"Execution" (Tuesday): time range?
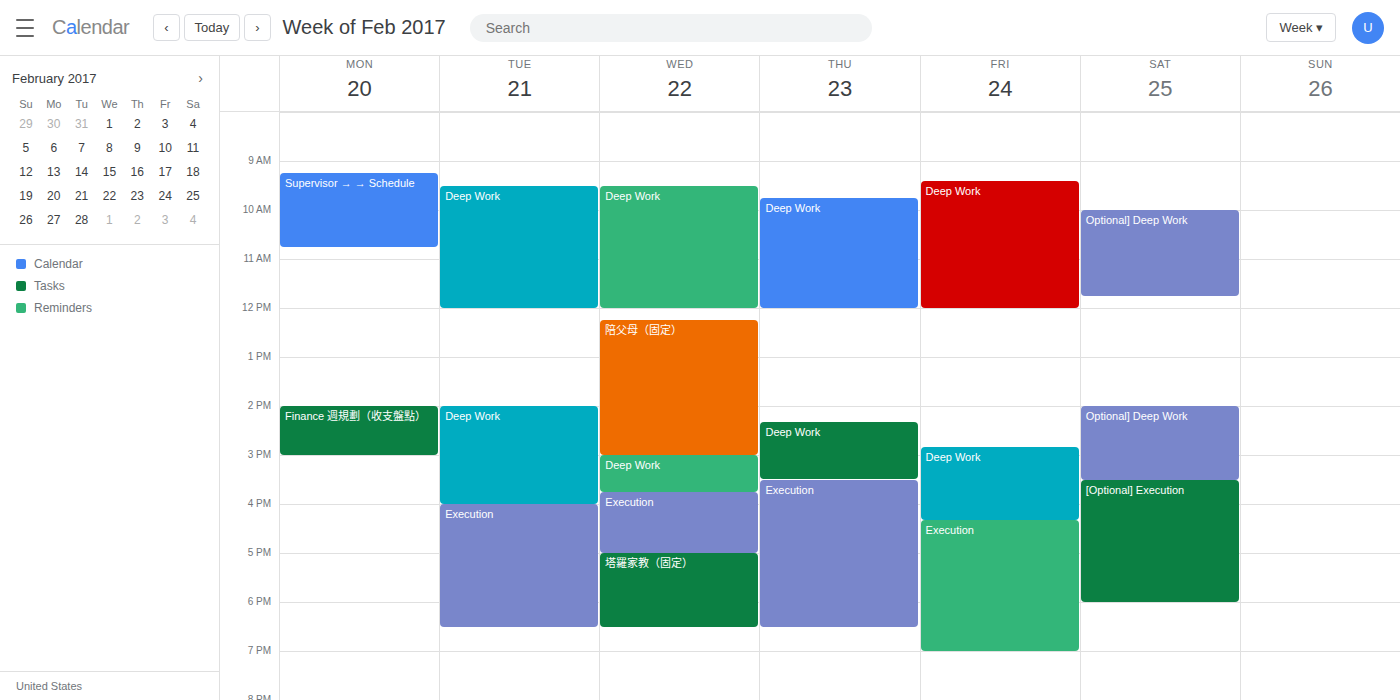
4:00 PM to 6:30 PM